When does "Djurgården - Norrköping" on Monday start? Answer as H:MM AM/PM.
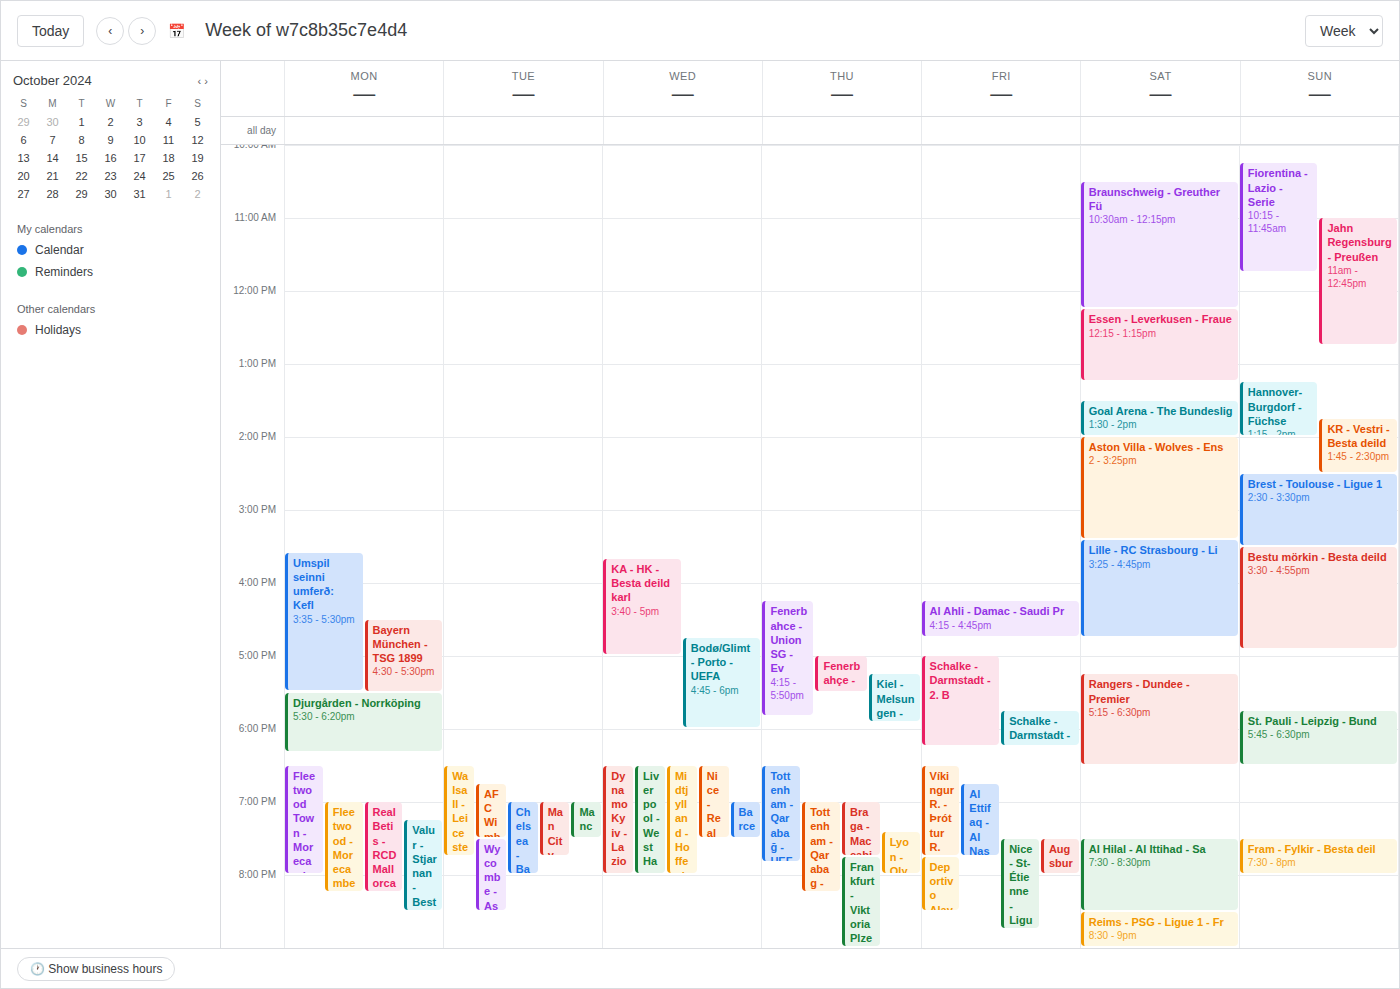
5:30 PM